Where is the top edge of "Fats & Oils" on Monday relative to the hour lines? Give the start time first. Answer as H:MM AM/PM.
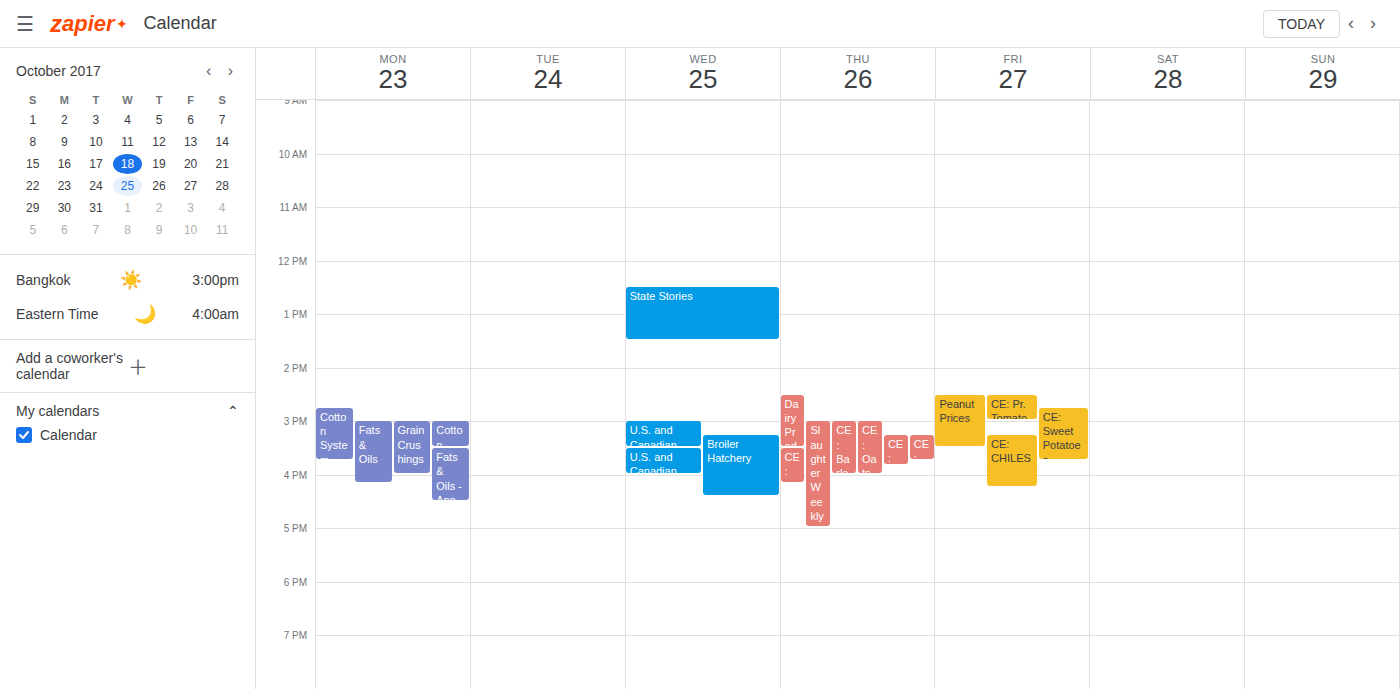
3:00 PM -- exactly on the 3 PM line.